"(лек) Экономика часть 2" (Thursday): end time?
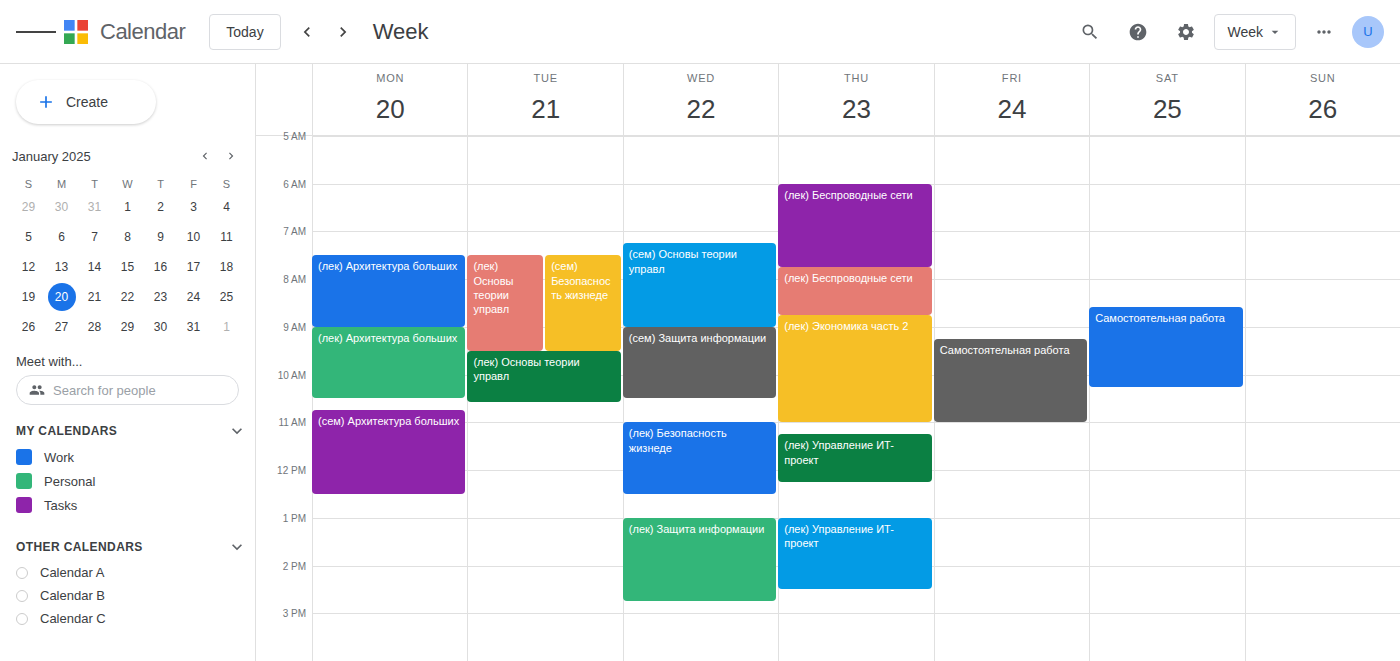
11:00 AM